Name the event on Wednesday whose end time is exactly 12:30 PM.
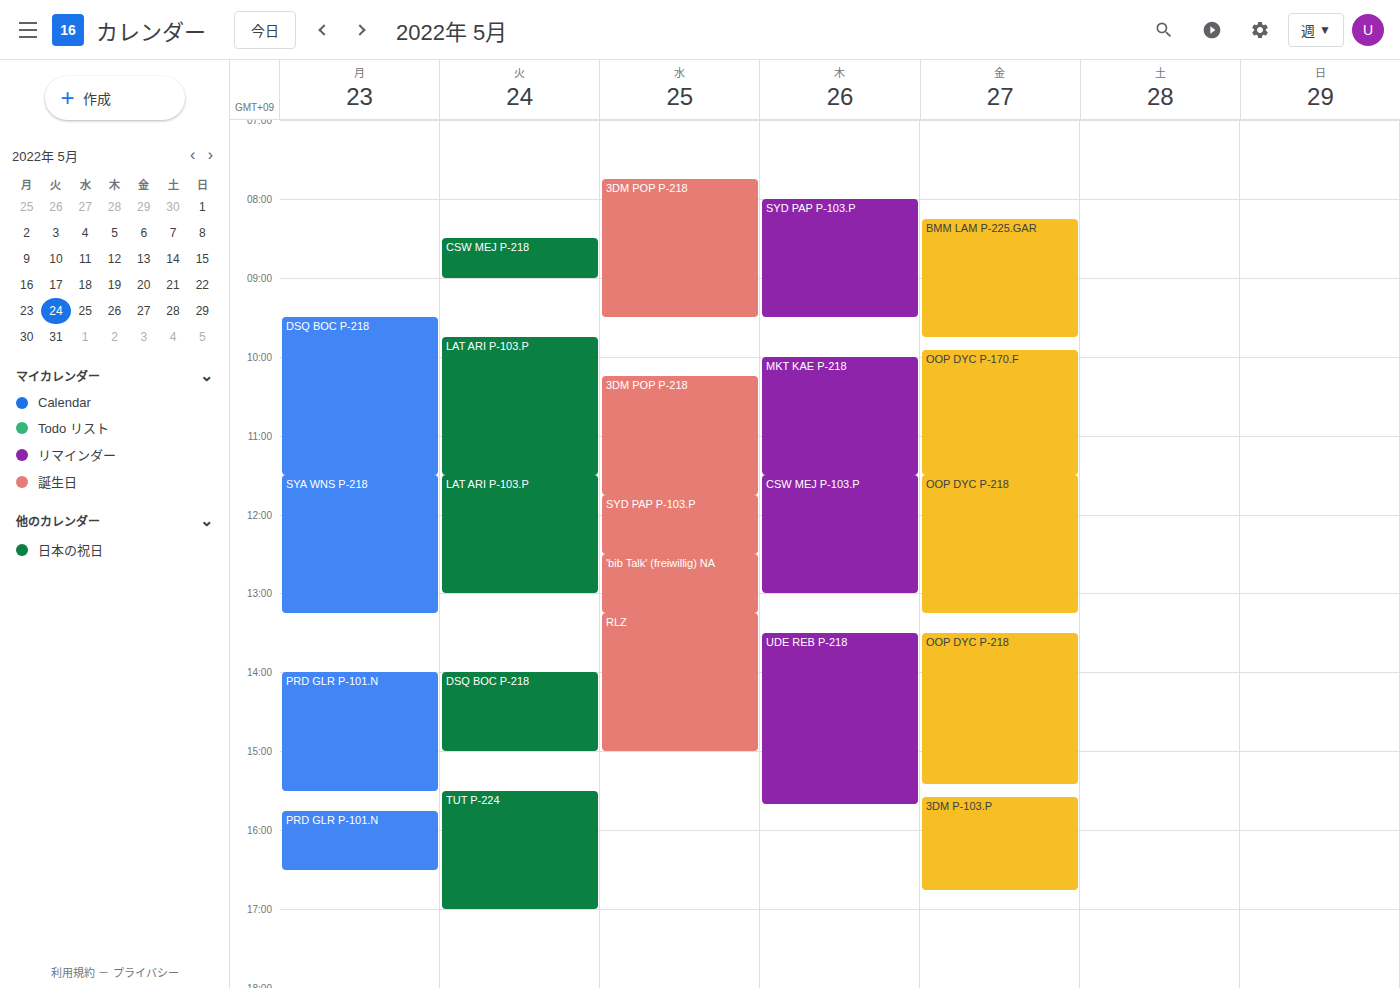
"SYD PAP P-103.P"